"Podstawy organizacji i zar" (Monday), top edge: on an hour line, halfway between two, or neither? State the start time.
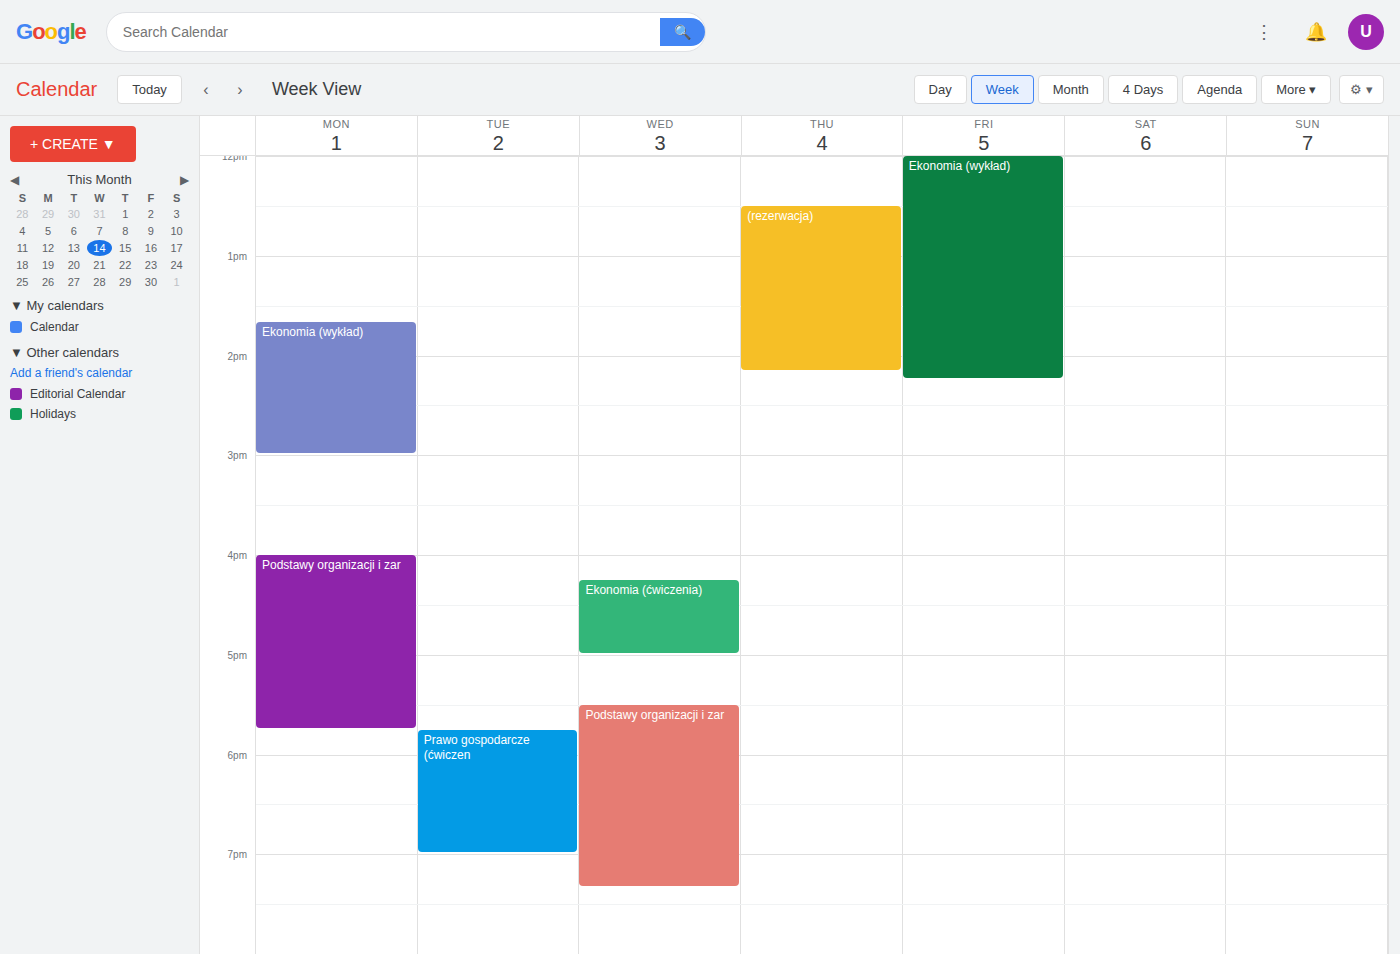
4:00 PM -- exactly on the 4 PM line.